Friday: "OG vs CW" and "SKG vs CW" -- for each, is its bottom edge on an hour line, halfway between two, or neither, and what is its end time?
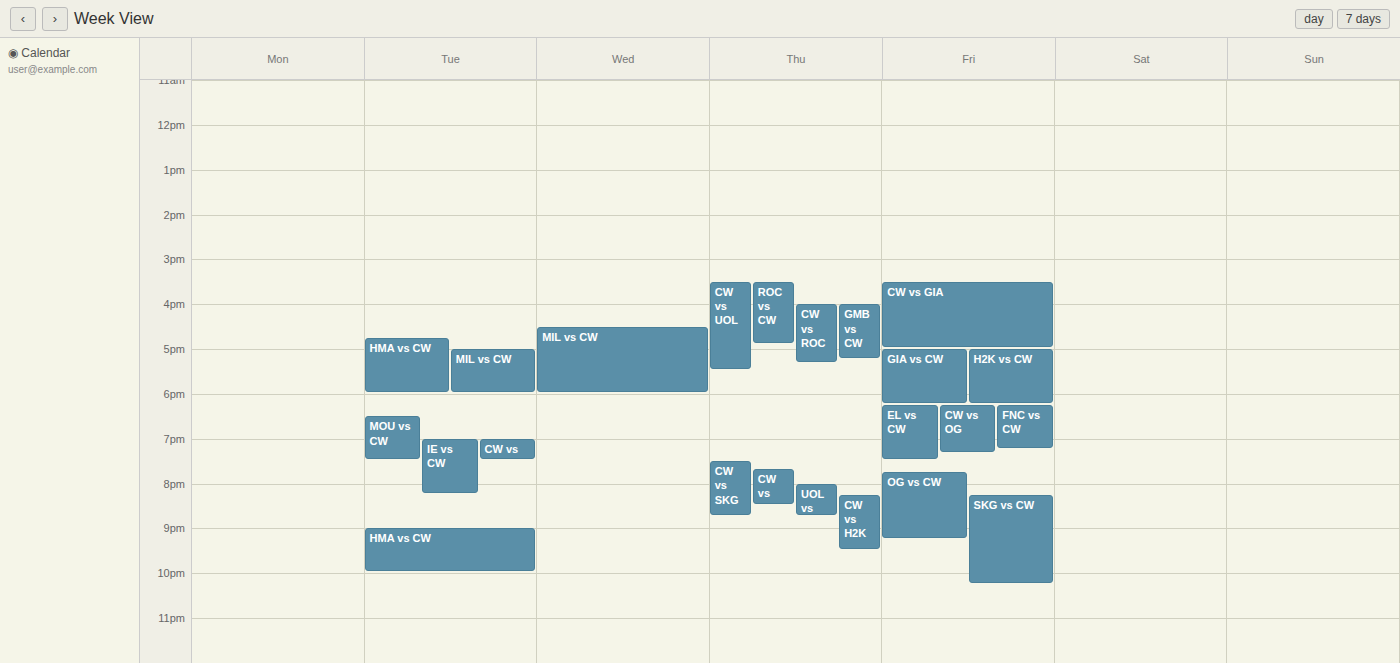
"OG vs CW": 21:15, neither: a quarter of the way from the 21:00 line to the 22:00 line. "SKG vs CW": 22:15, neither: a quarter of the way from the 22:00 line to the 23:00 line.